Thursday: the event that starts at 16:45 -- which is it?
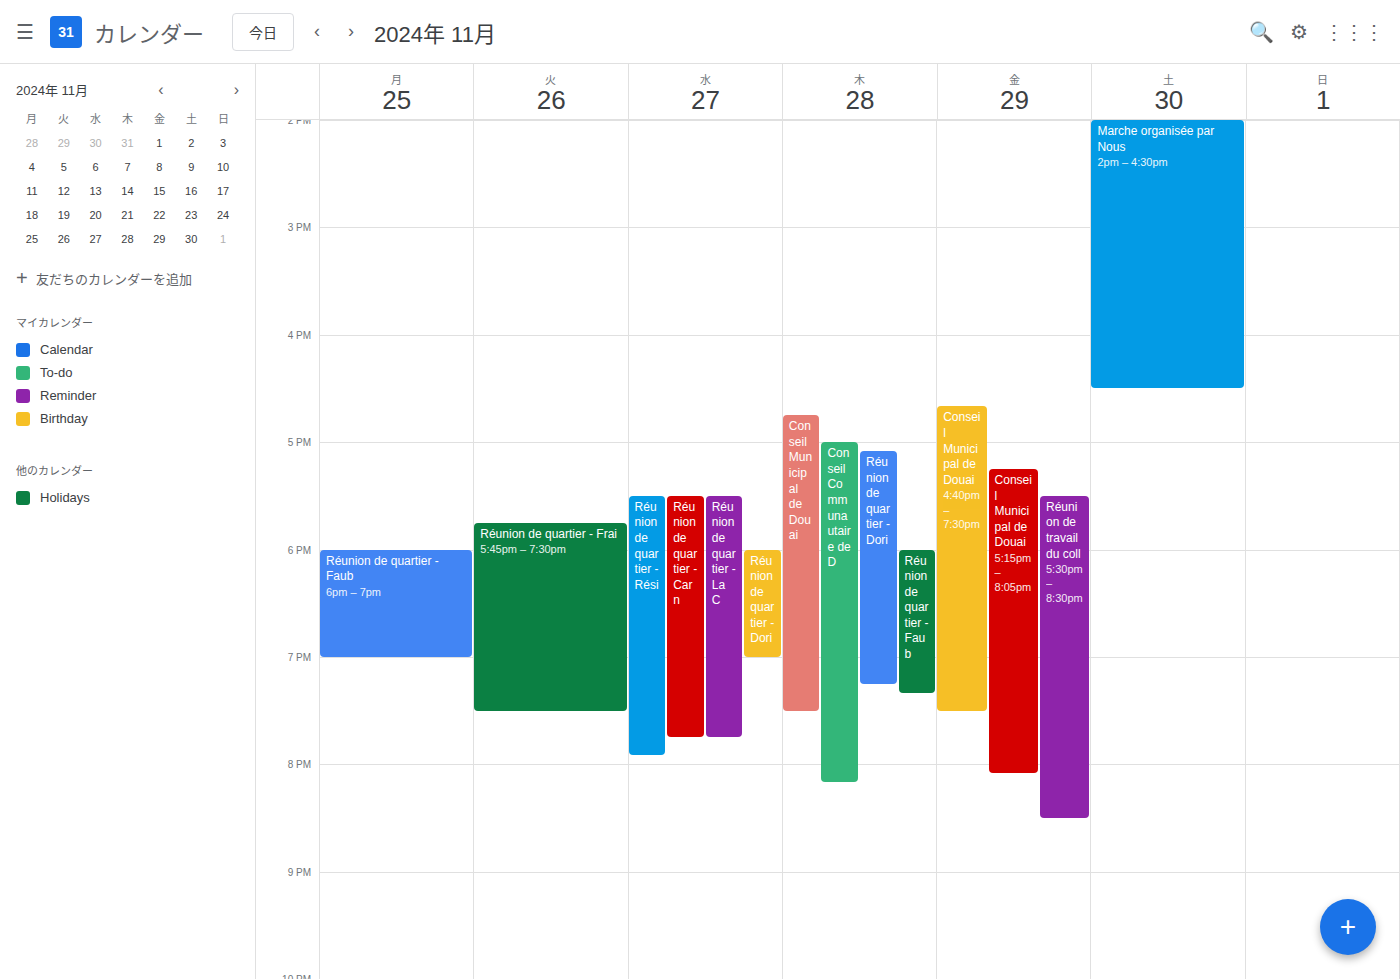
"Conseil Municipal de Douai"